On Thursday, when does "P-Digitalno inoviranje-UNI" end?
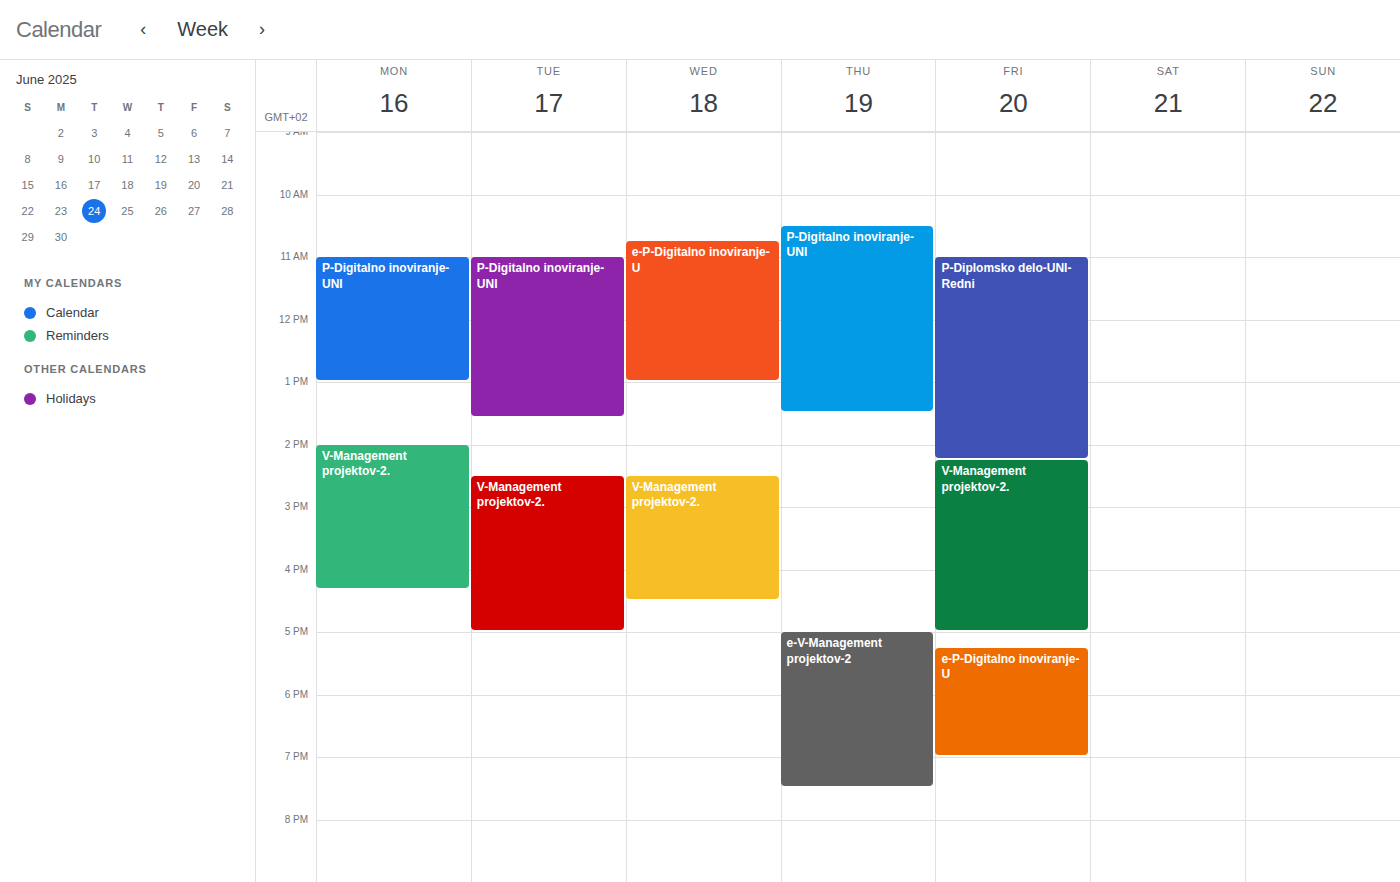
1:30 PM